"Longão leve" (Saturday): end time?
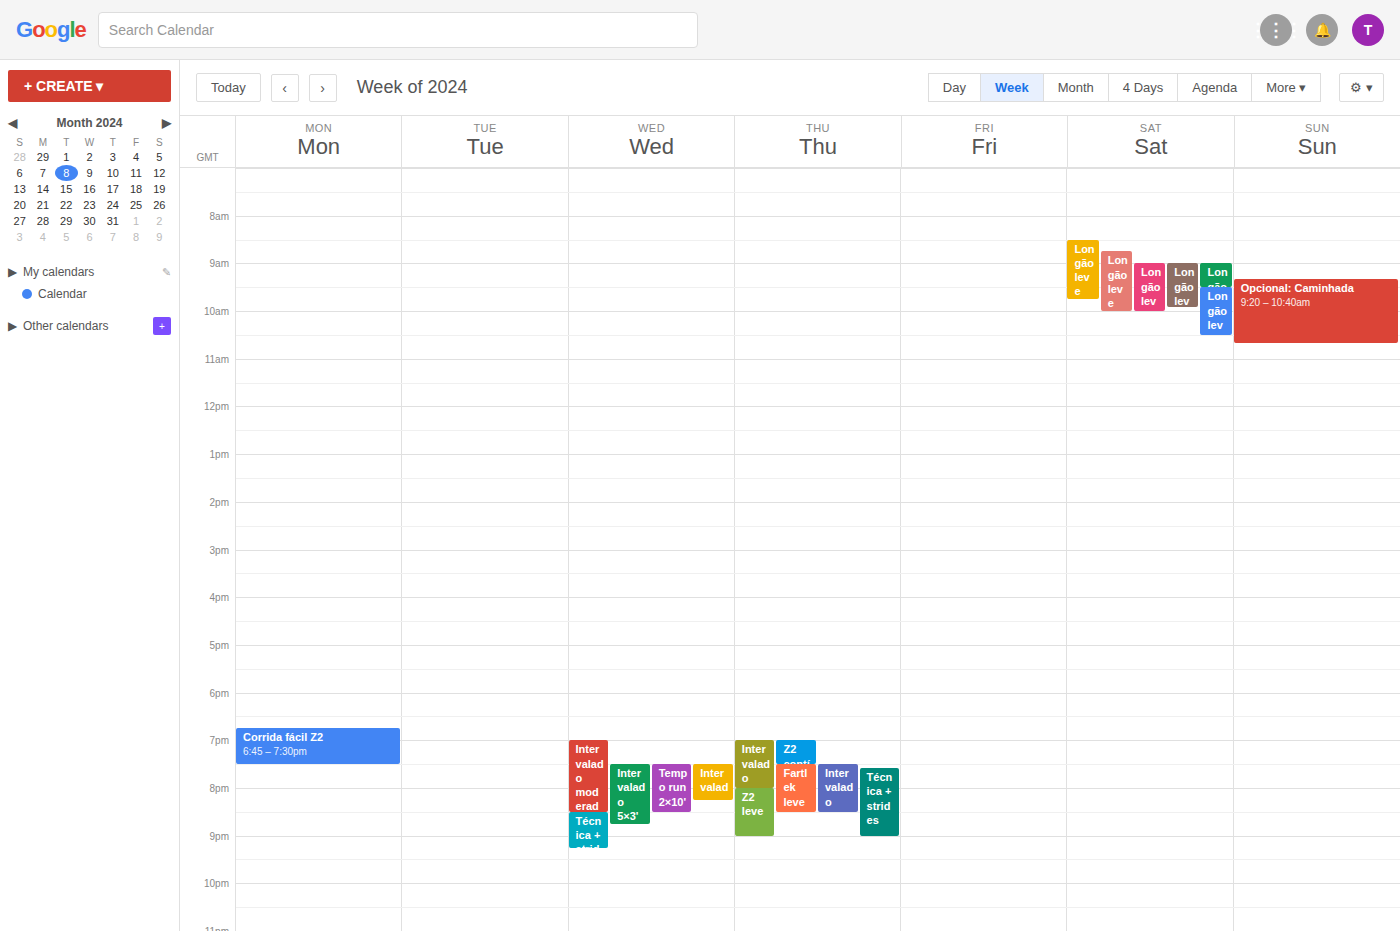
10:00 AM